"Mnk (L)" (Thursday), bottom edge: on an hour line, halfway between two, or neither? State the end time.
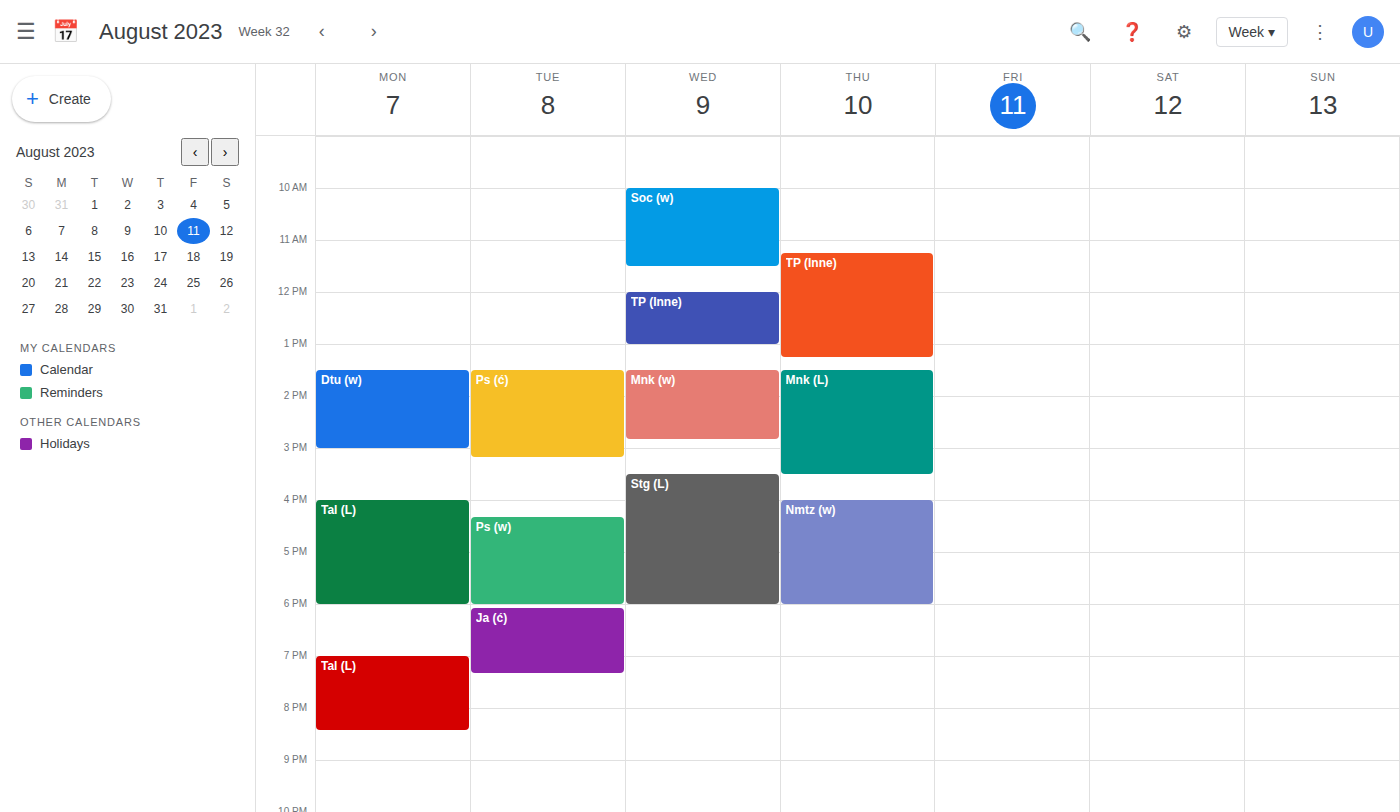
3:30 PM -- halfway between the 3 PM and 4 PM lines.